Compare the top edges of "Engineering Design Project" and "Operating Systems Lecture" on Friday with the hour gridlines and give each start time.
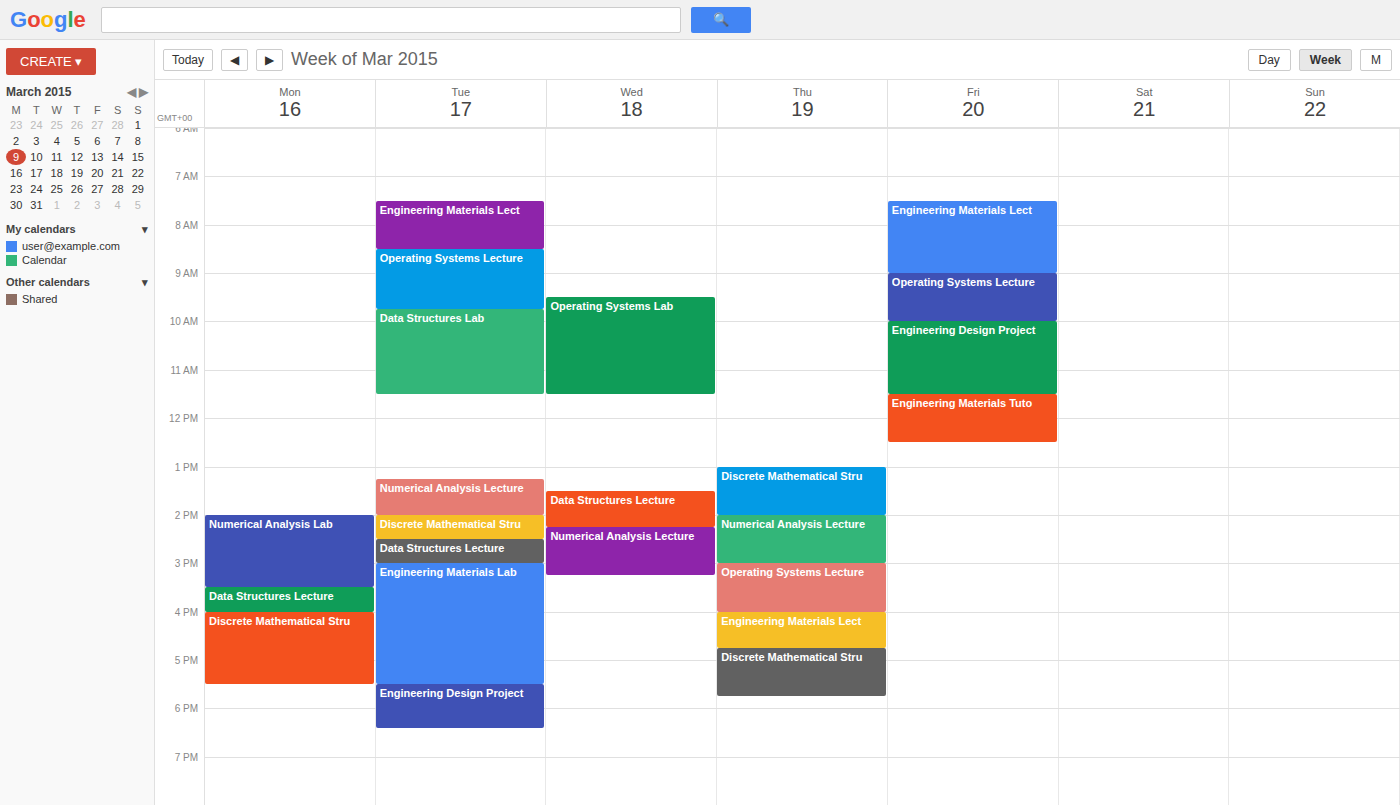
"Engineering Design Project": 10:00 AM, exactly on the 10 AM line. "Operating Systems Lecture": 9:00 AM, exactly on the 9 AM line.